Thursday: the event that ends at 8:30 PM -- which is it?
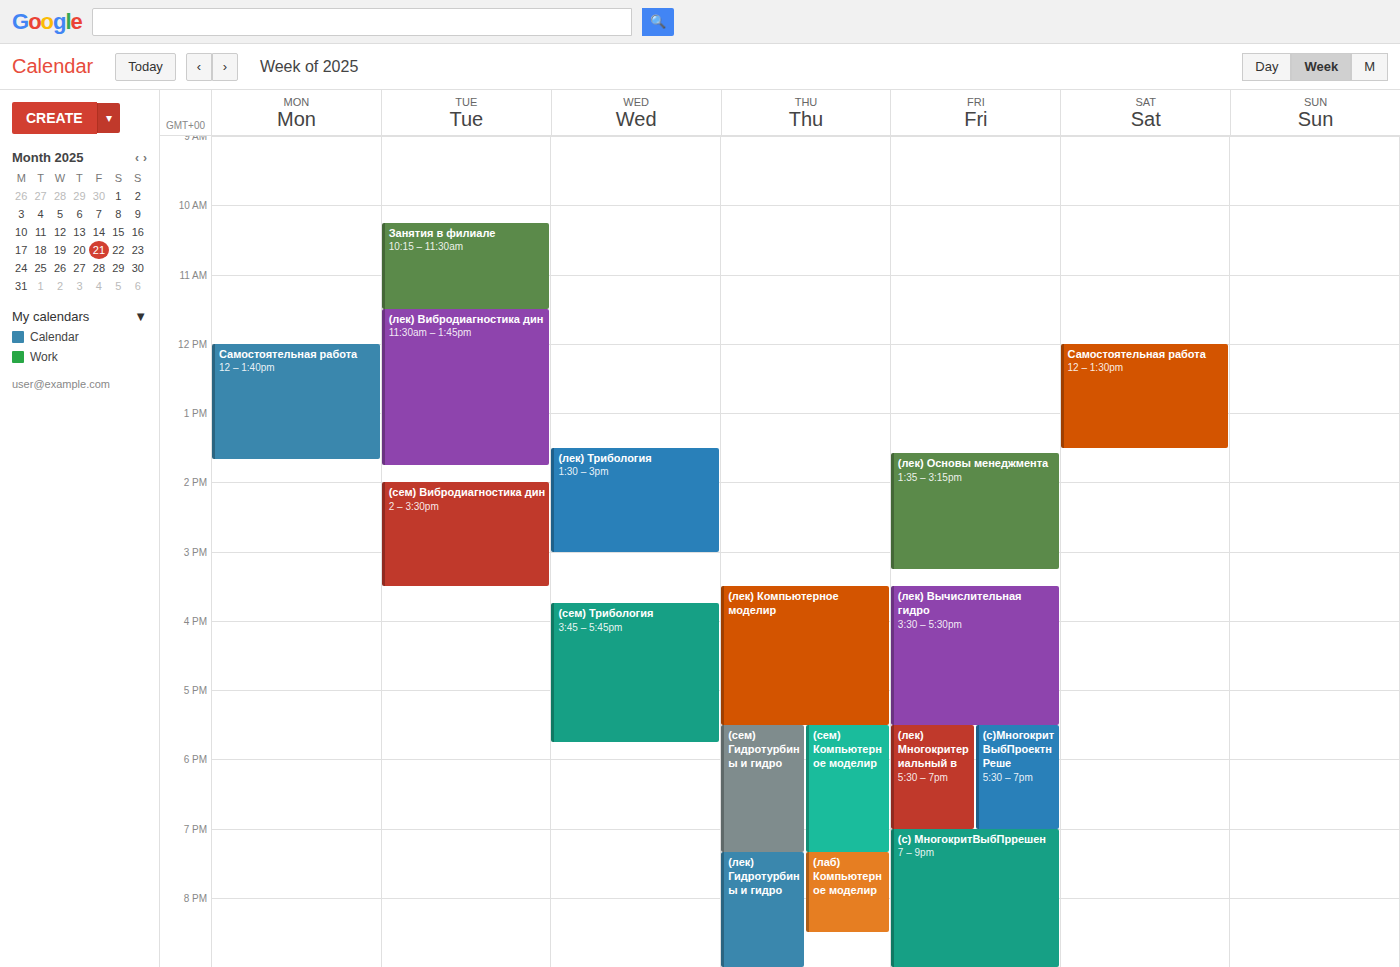
"(лаб) Компьютерное моделир"